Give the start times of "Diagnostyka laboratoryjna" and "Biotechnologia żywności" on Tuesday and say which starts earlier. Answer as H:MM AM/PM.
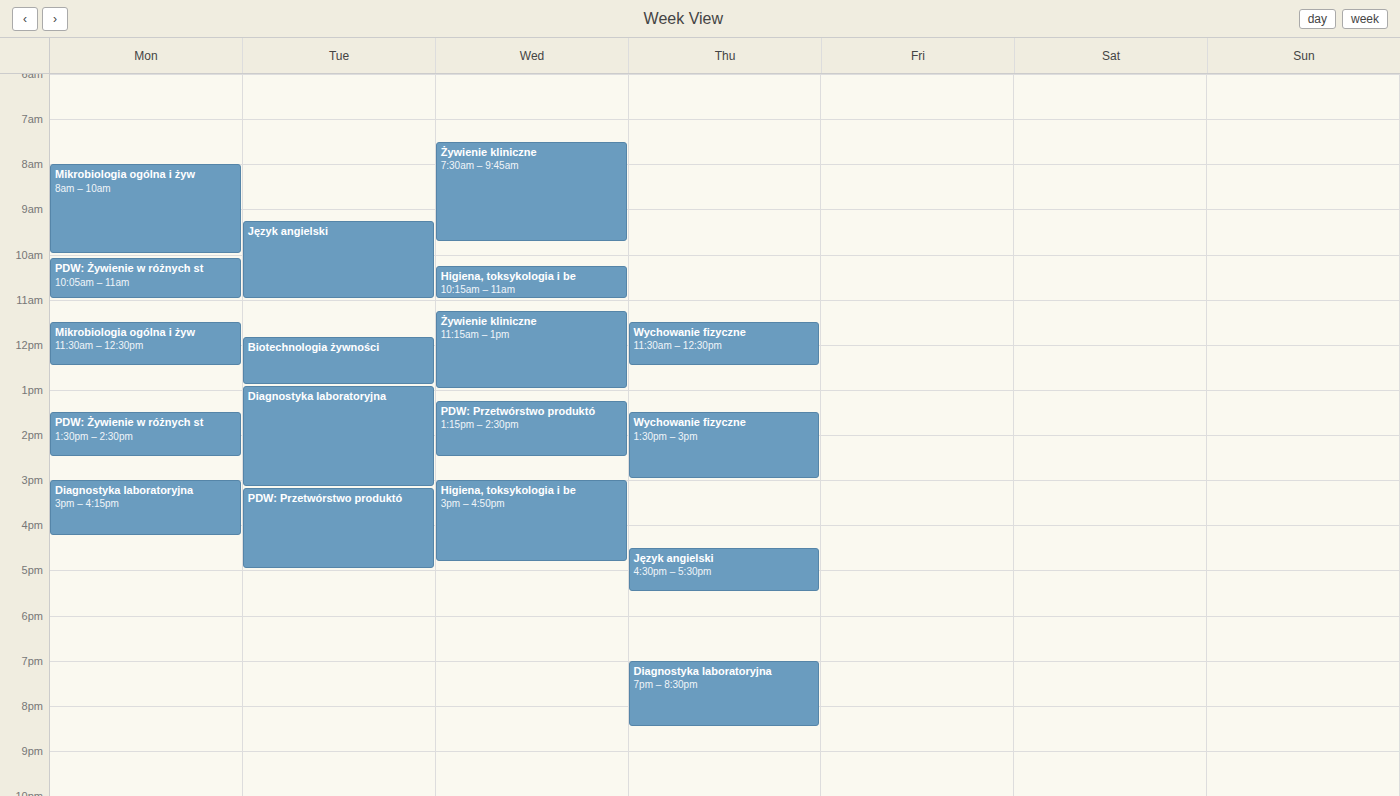
"Biotechnologia żywności" 11:50 AM; "Diagnostyka laboratoryjna" 12:55 PM.